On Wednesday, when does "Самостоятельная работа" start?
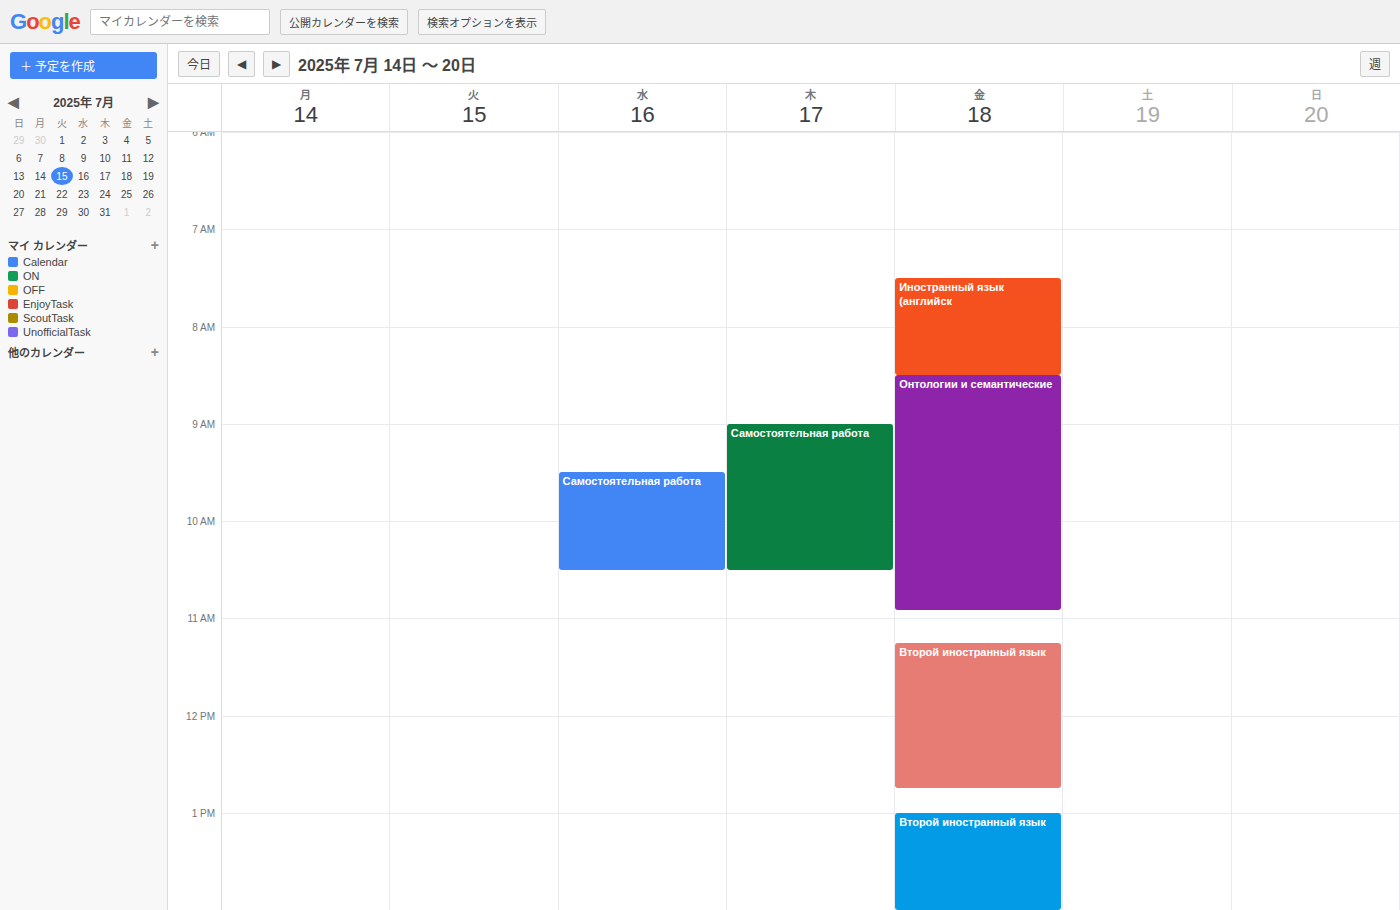
9:30 AM